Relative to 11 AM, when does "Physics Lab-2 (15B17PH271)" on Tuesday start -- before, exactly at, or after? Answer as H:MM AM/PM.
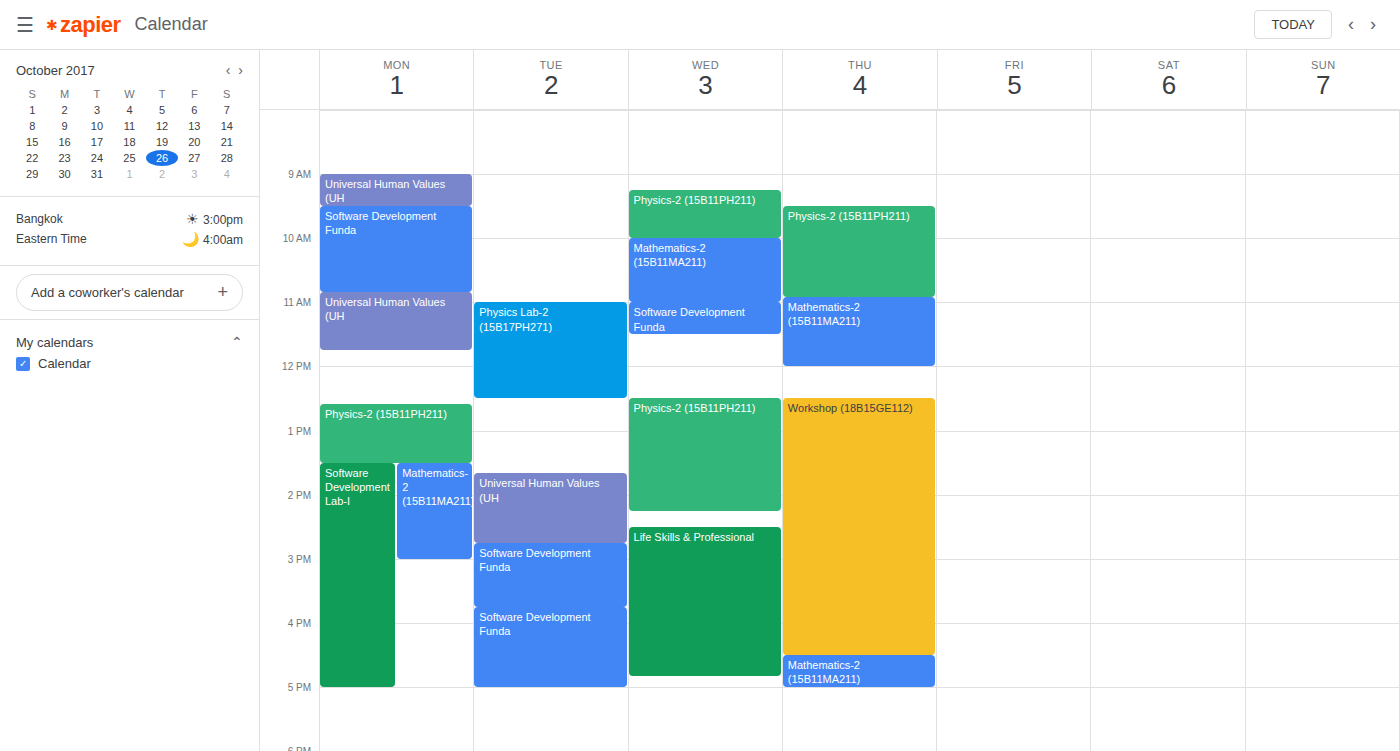
11:00 AM -- exactly at 11 AM, on the 11 AM line.